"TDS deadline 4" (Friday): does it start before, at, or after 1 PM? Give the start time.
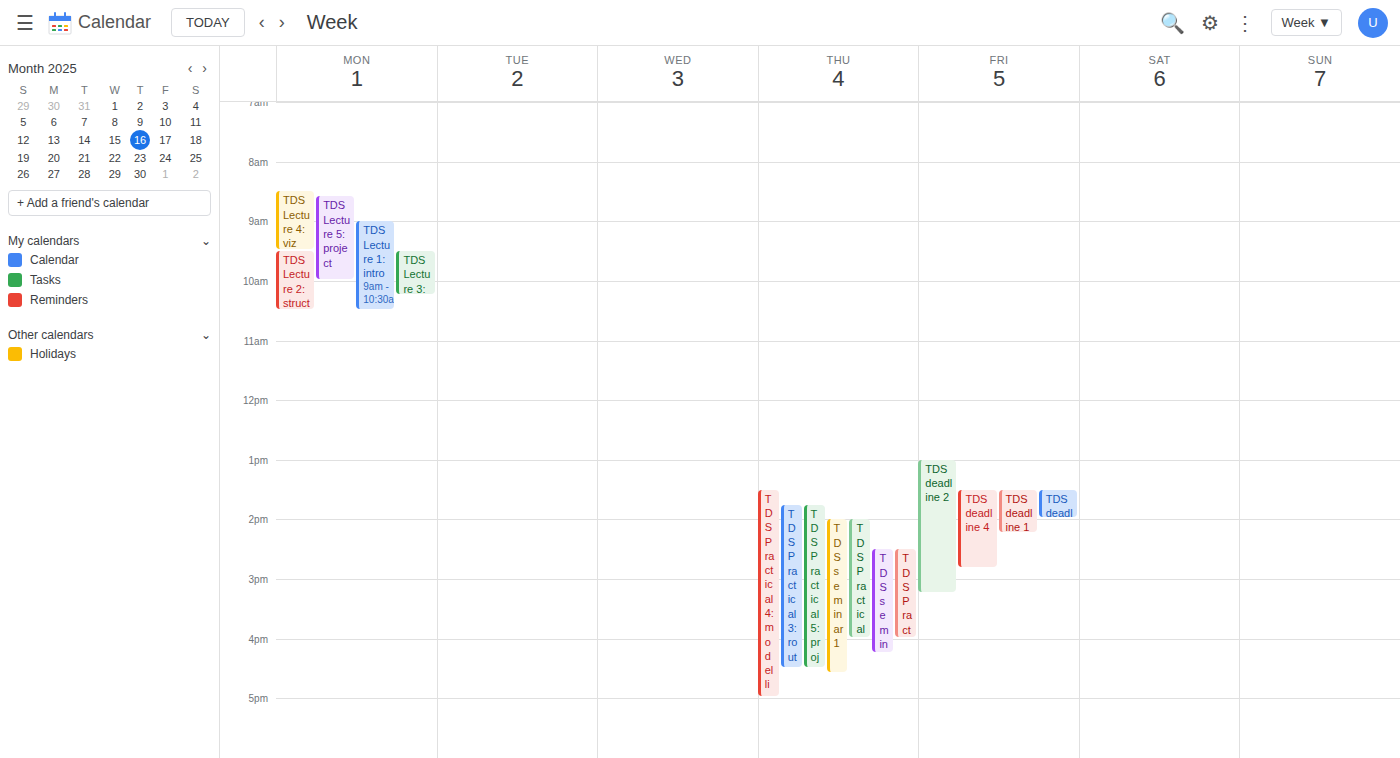
1:30 PM -- after 1 PM, 30 minutes below the 1 PM line.